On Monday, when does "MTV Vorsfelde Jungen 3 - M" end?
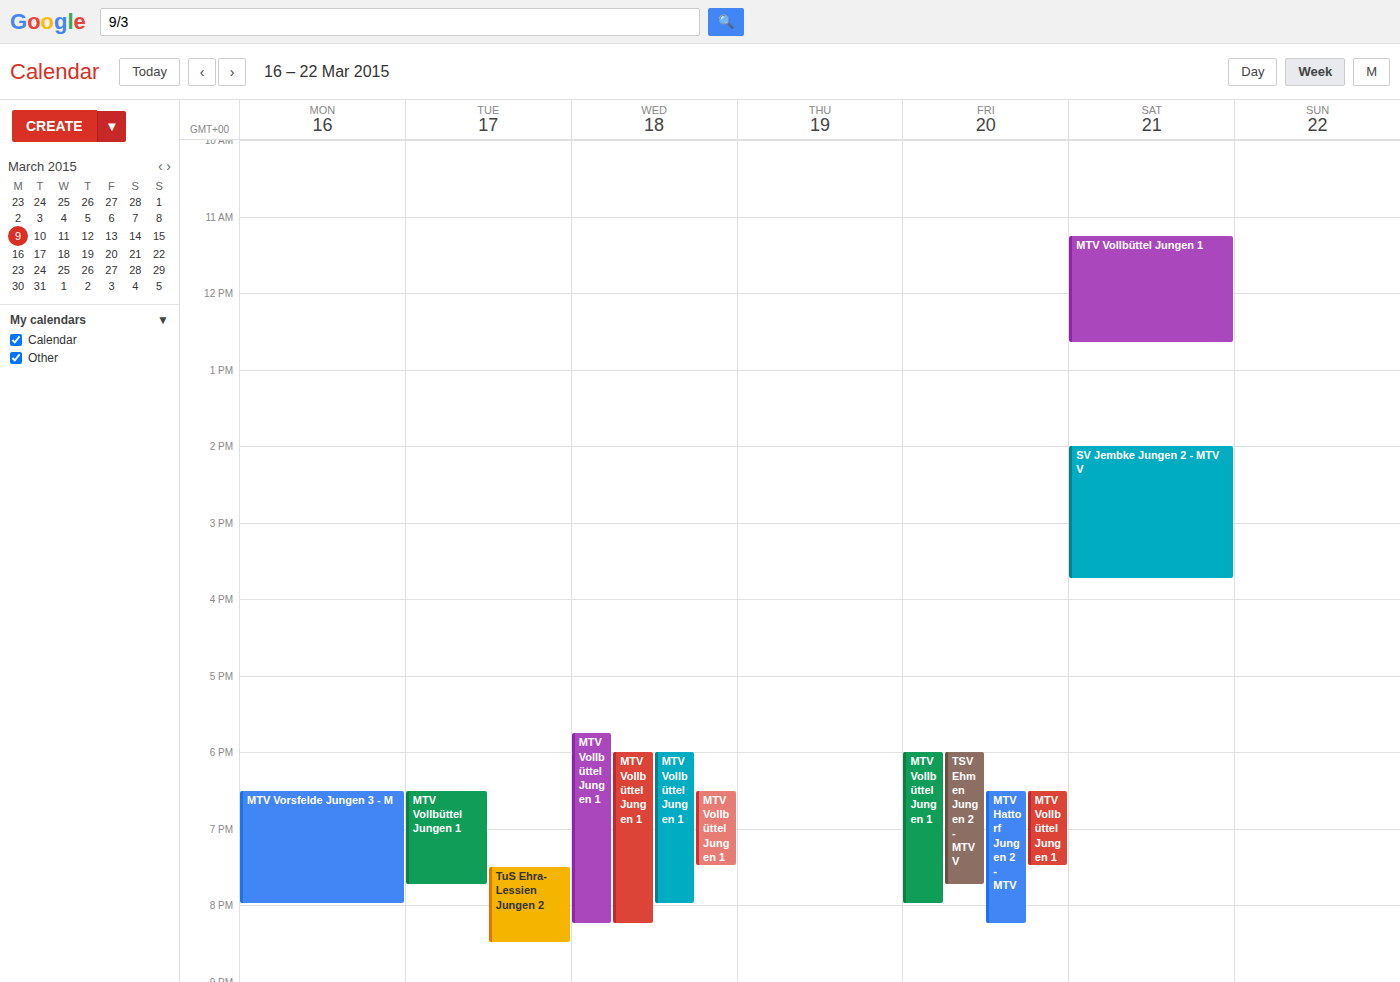
8:00 PM